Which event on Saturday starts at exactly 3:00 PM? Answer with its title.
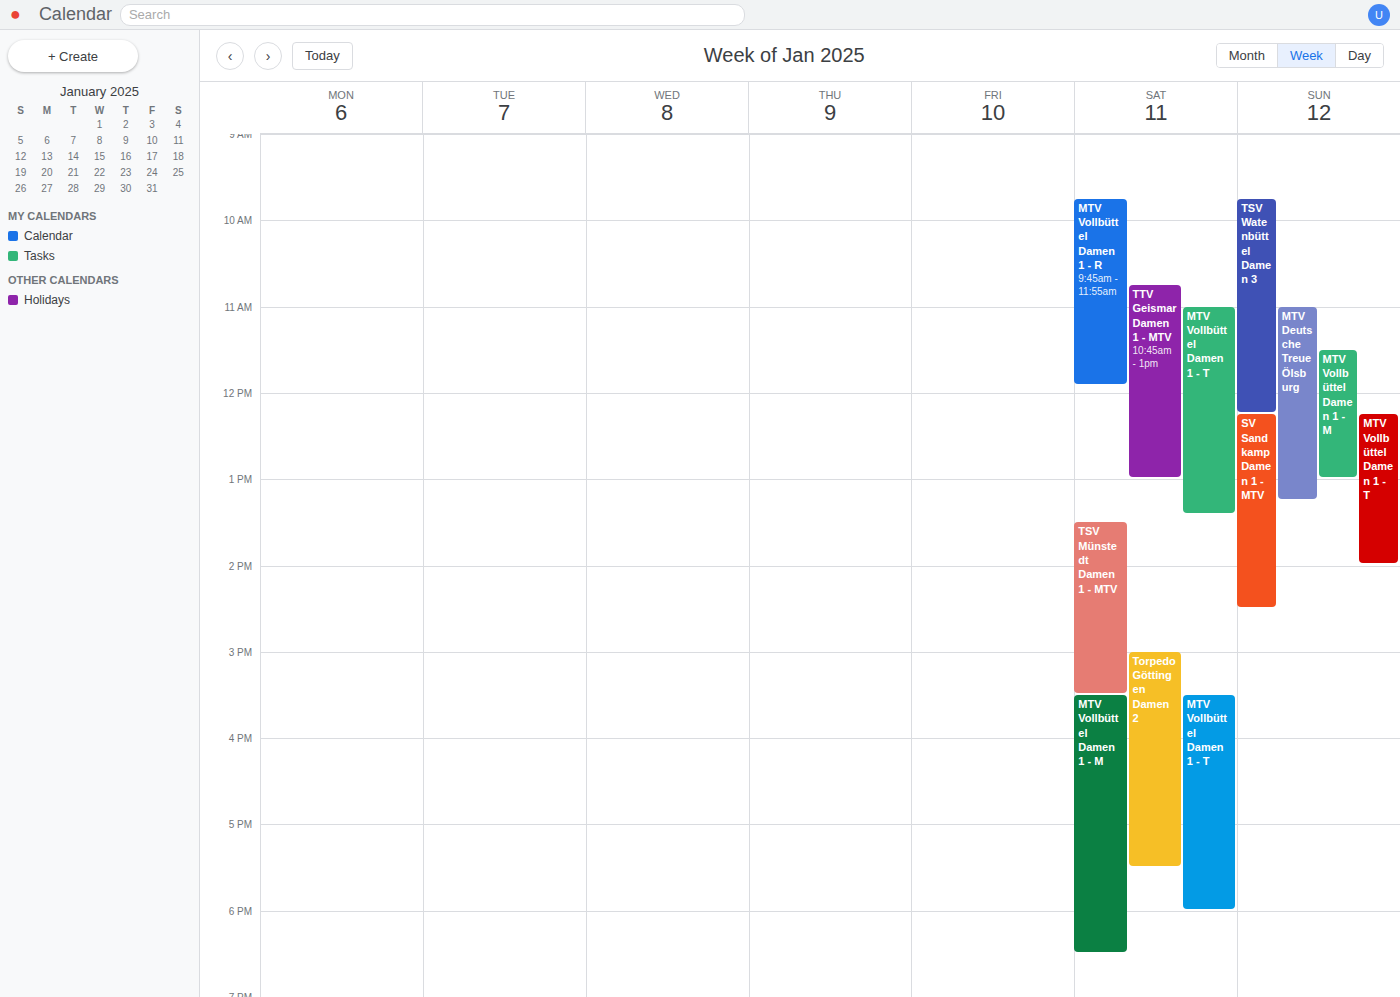
"Torpedo Göttingen Damen 2"